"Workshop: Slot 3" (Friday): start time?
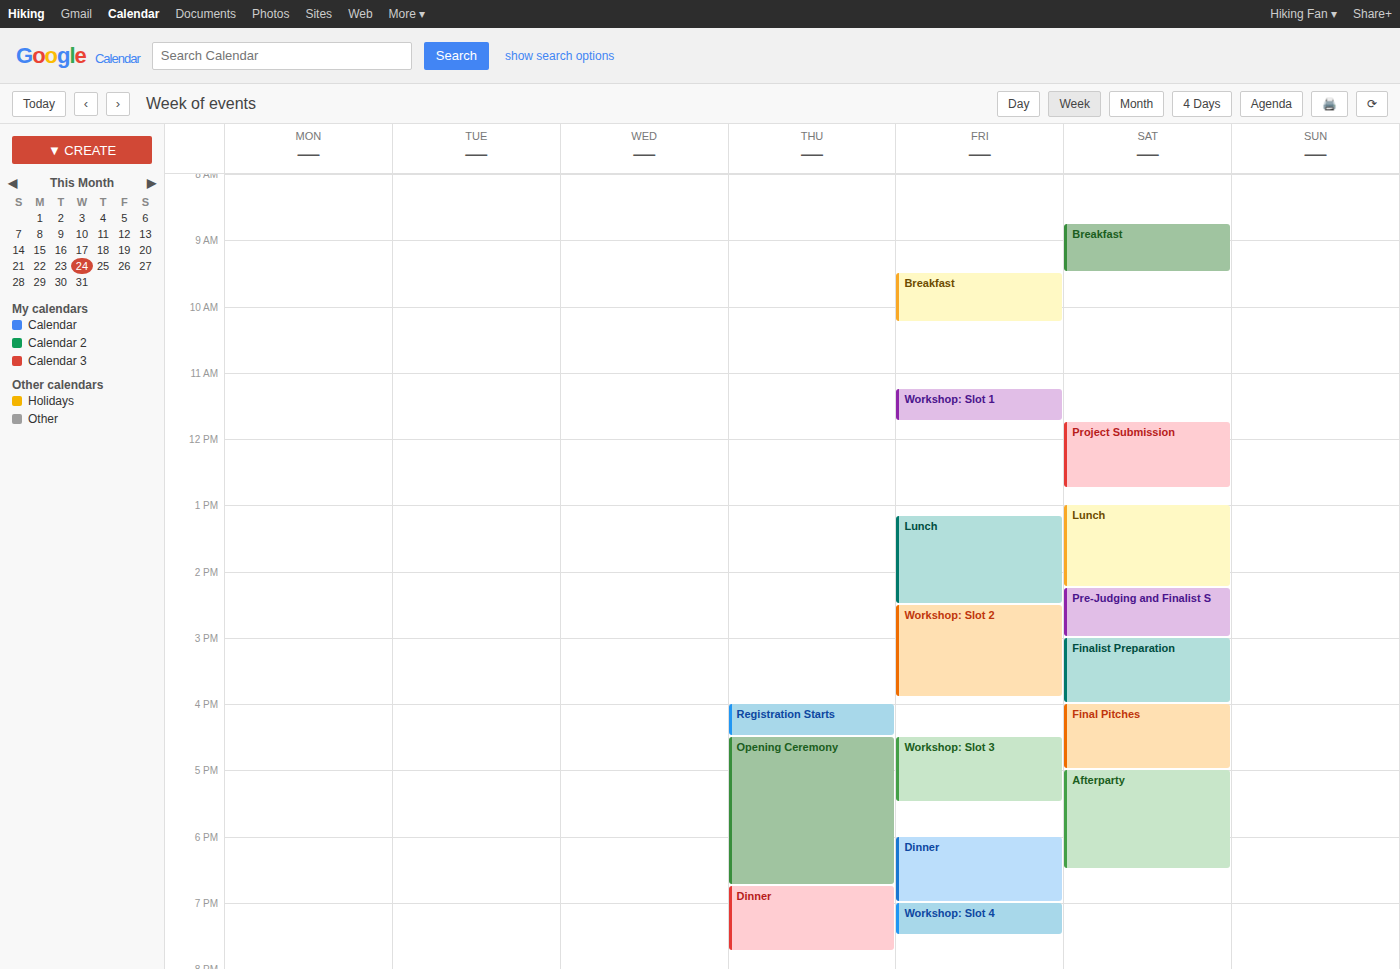
4:30 PM